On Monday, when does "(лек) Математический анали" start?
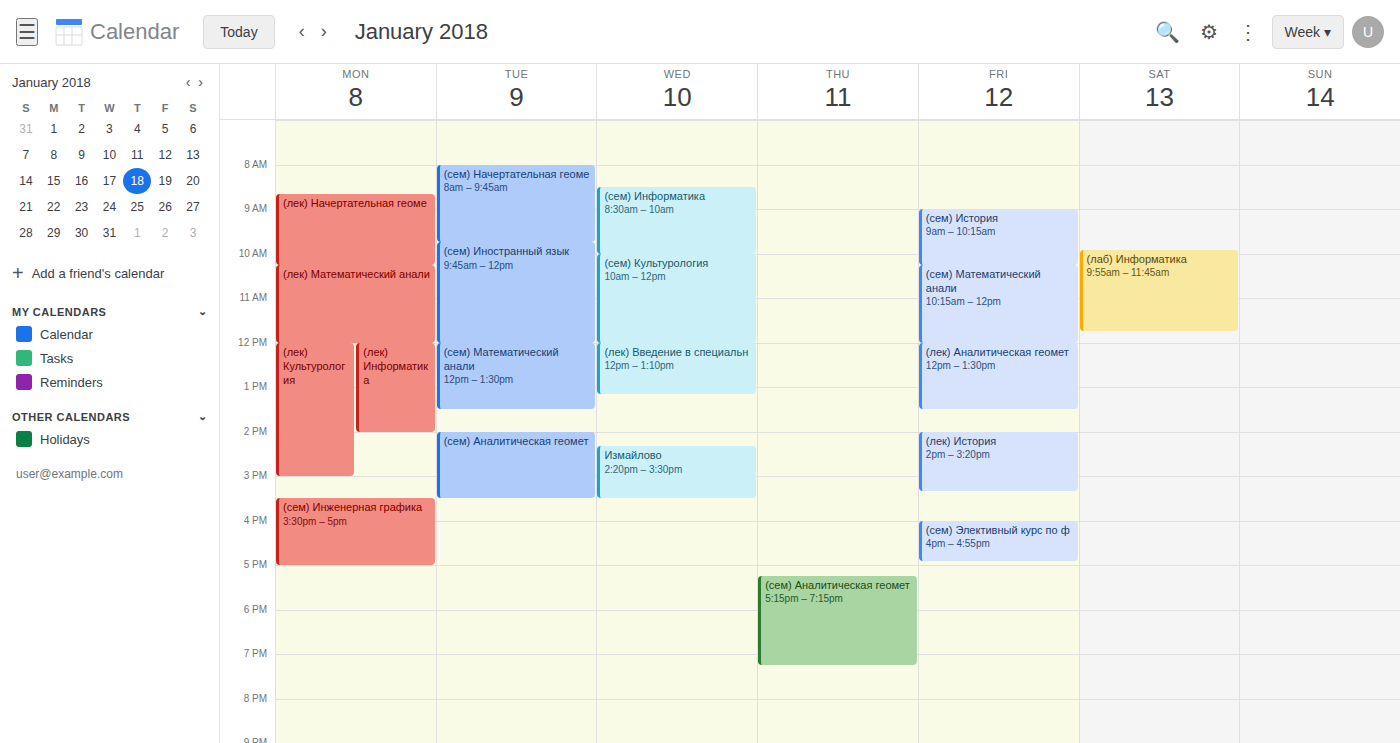
10:15